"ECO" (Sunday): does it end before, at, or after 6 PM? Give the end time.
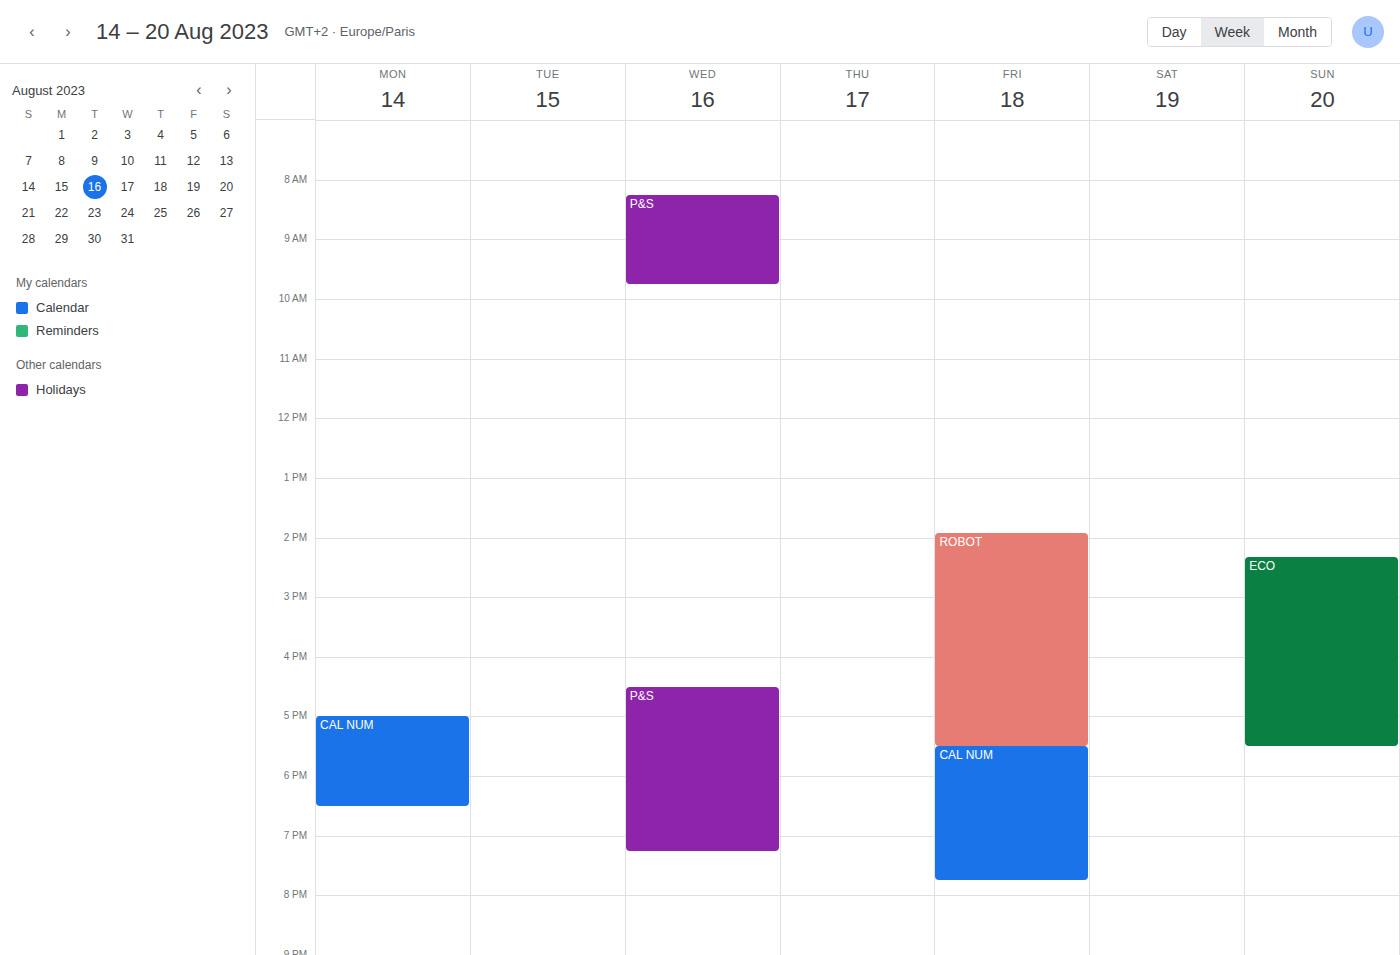
5:30 PM -- before 6 PM, 30 minutes above the 6 PM line.